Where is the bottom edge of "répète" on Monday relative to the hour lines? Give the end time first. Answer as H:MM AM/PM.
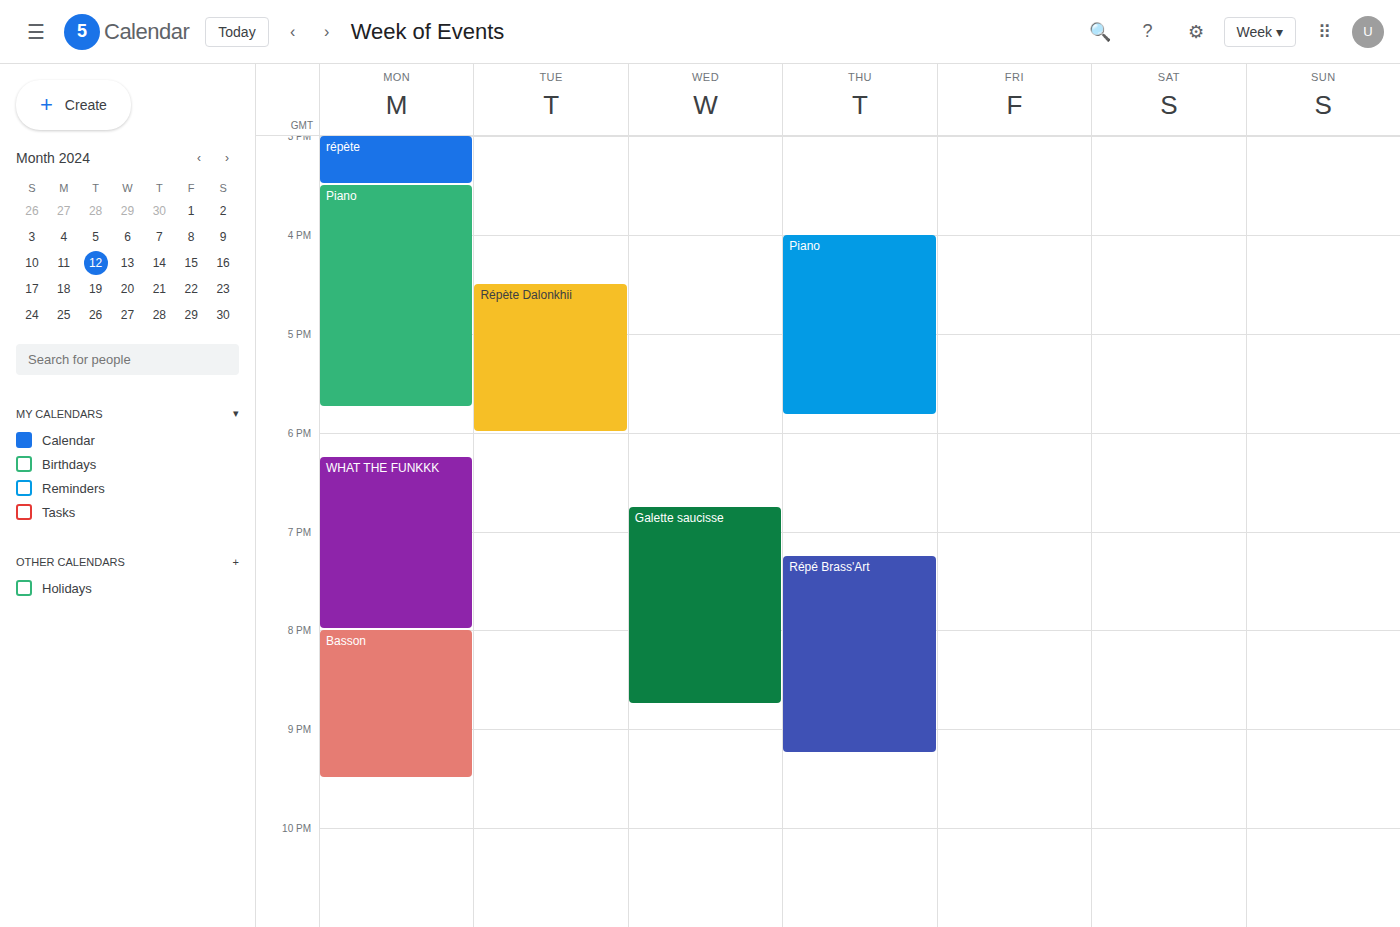
3:30 PM -- halfway between the 3 PM and 4 PM lines.